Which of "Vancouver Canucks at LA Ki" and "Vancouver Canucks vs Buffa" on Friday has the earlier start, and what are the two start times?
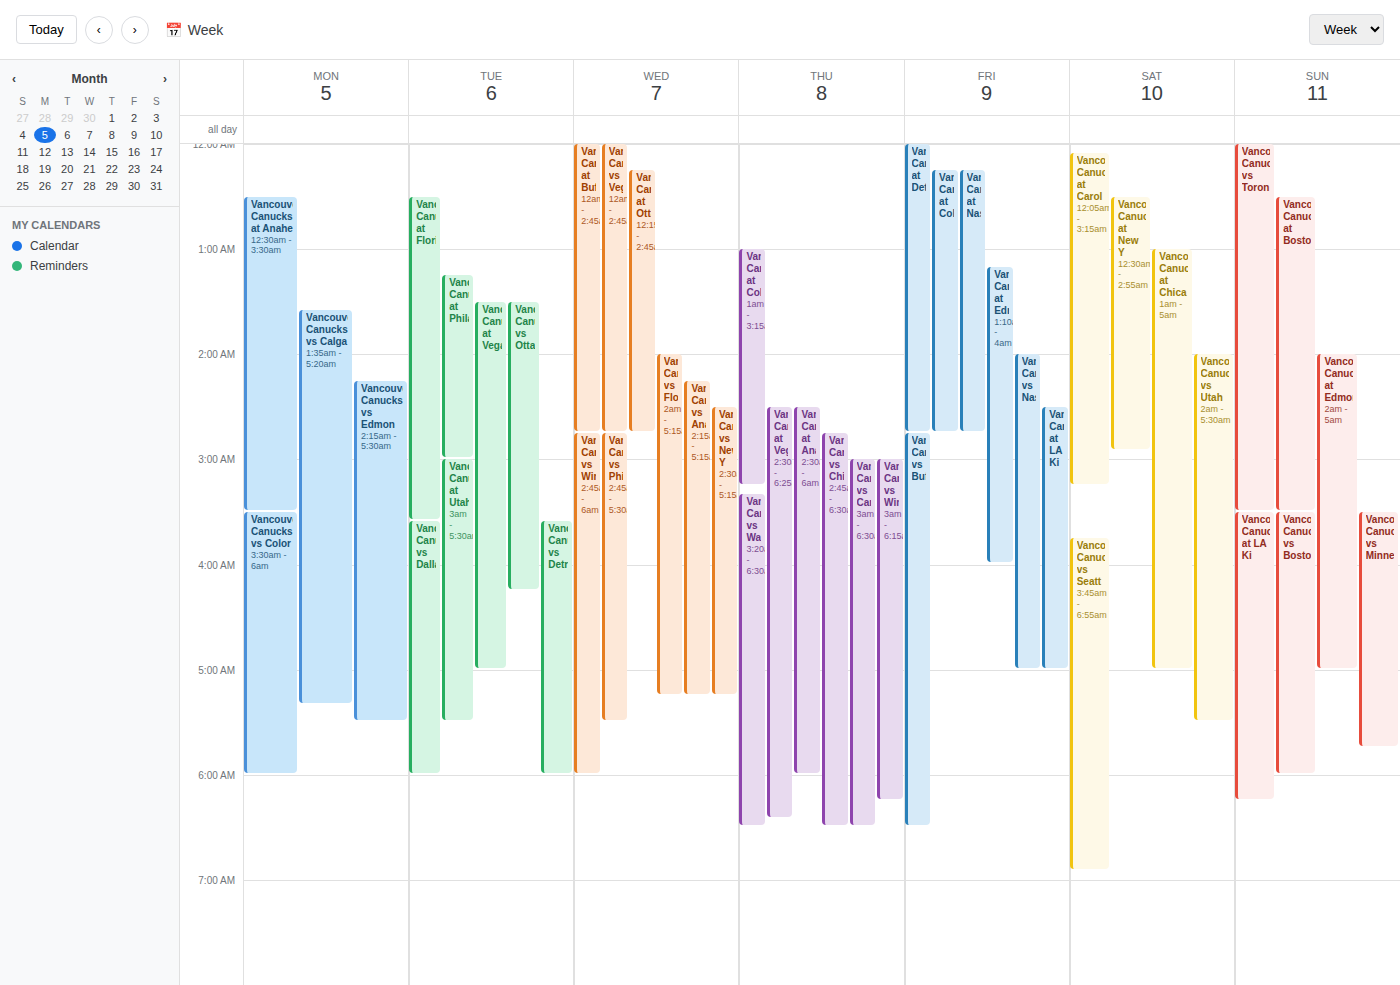
"Vancouver Canucks at LA Ki" 02:30; "Vancouver Canucks vs Buffa" 02:45.